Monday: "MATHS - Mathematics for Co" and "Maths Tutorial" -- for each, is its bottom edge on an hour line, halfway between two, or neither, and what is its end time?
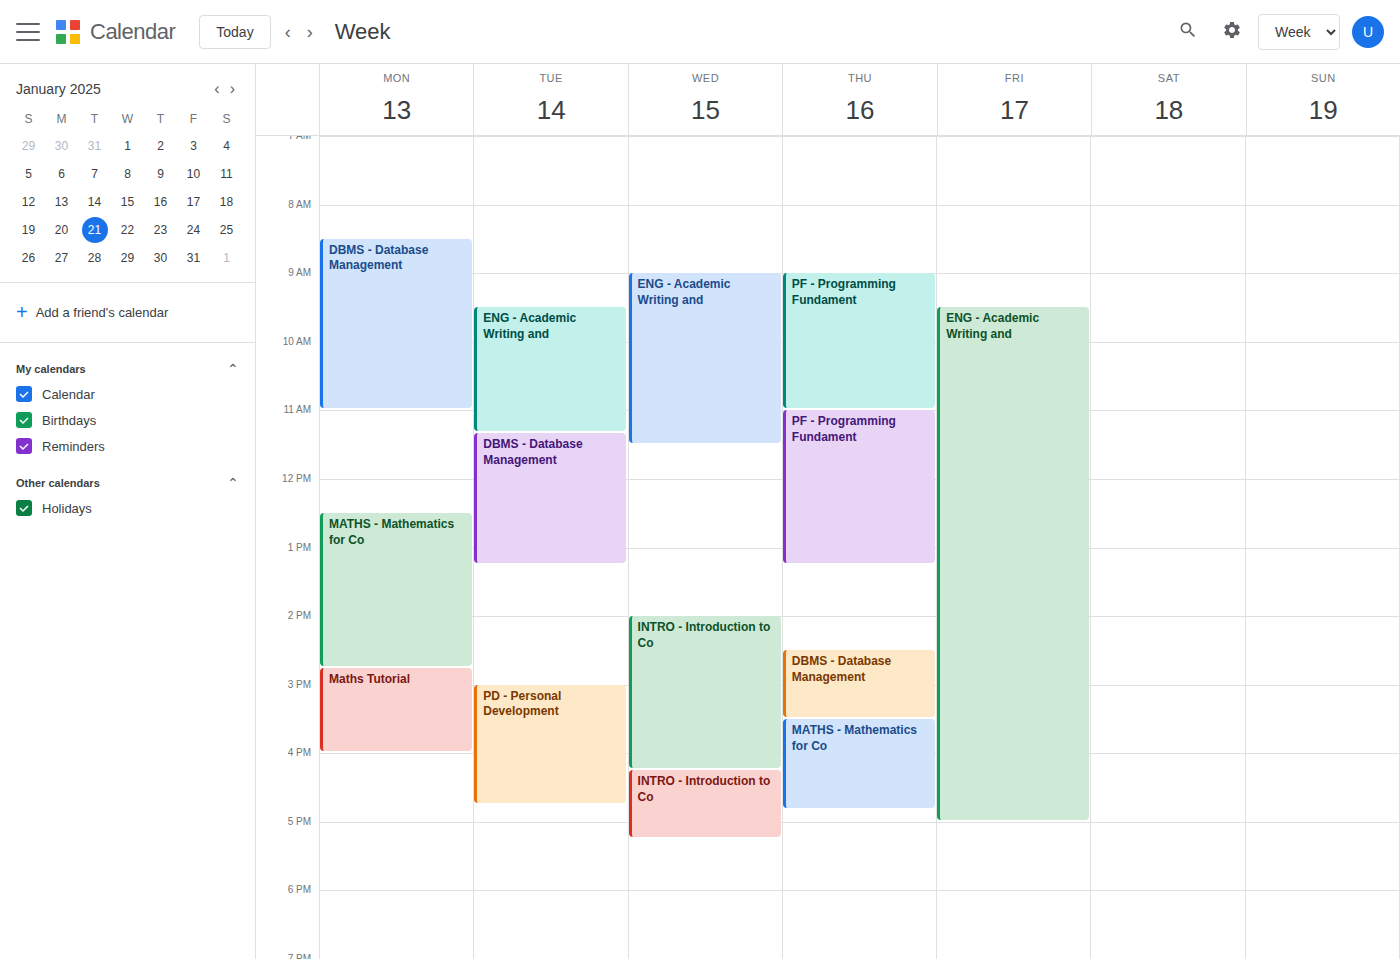
"MATHS - Mathematics for Co": 2:45 PM, neither: three quarters of the way from the 2 PM line to the 3 PM line. "Maths Tutorial": 4:00 PM, exactly on the 4 PM line.